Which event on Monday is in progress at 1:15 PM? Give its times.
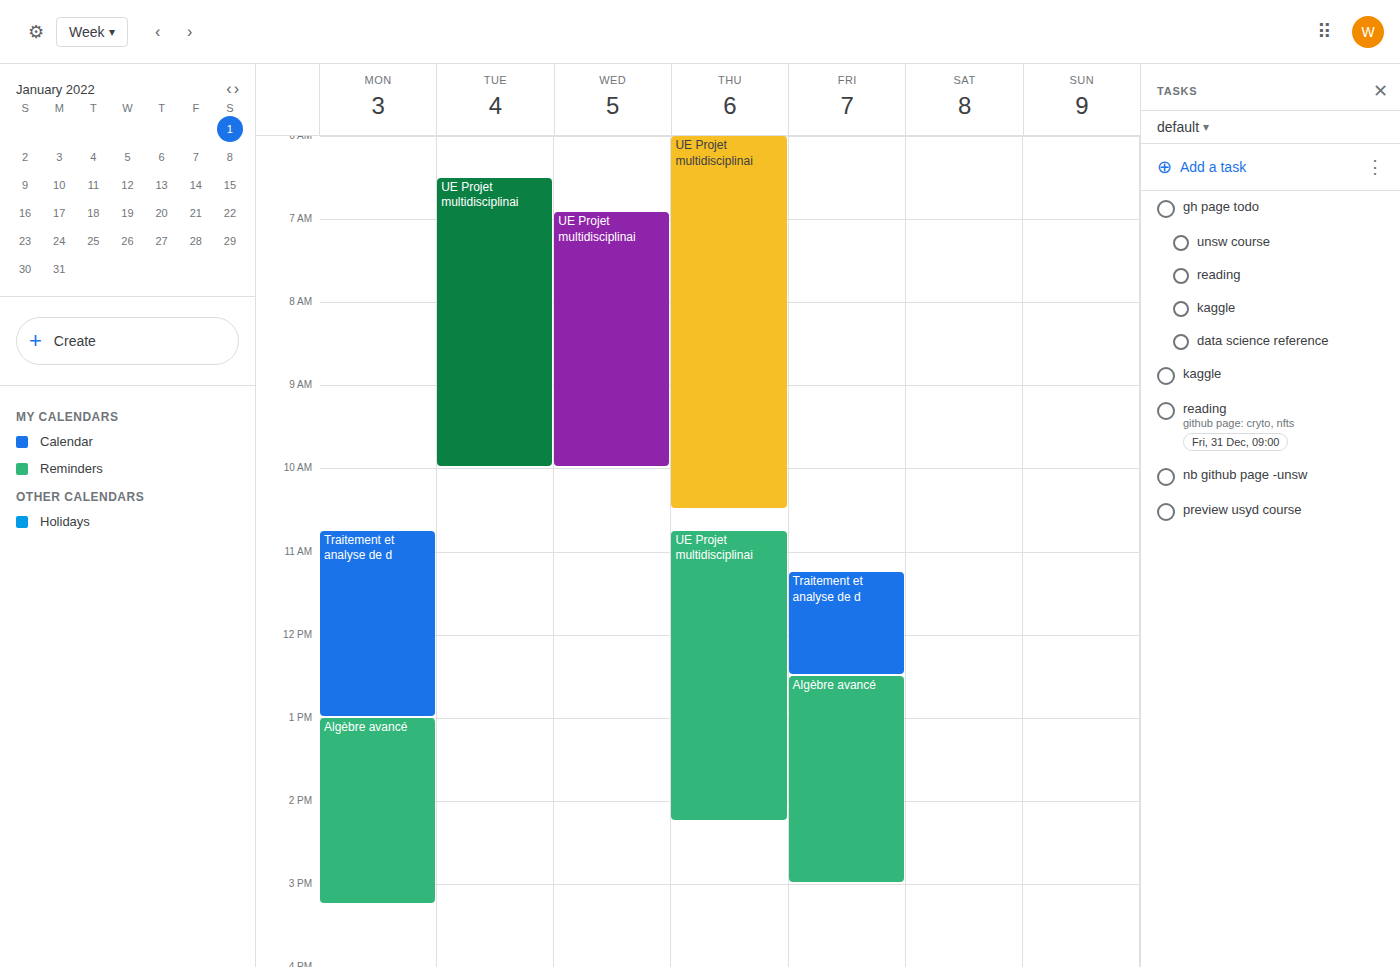
"Algèbre avancé", 1:00 PM to 3:15 PM